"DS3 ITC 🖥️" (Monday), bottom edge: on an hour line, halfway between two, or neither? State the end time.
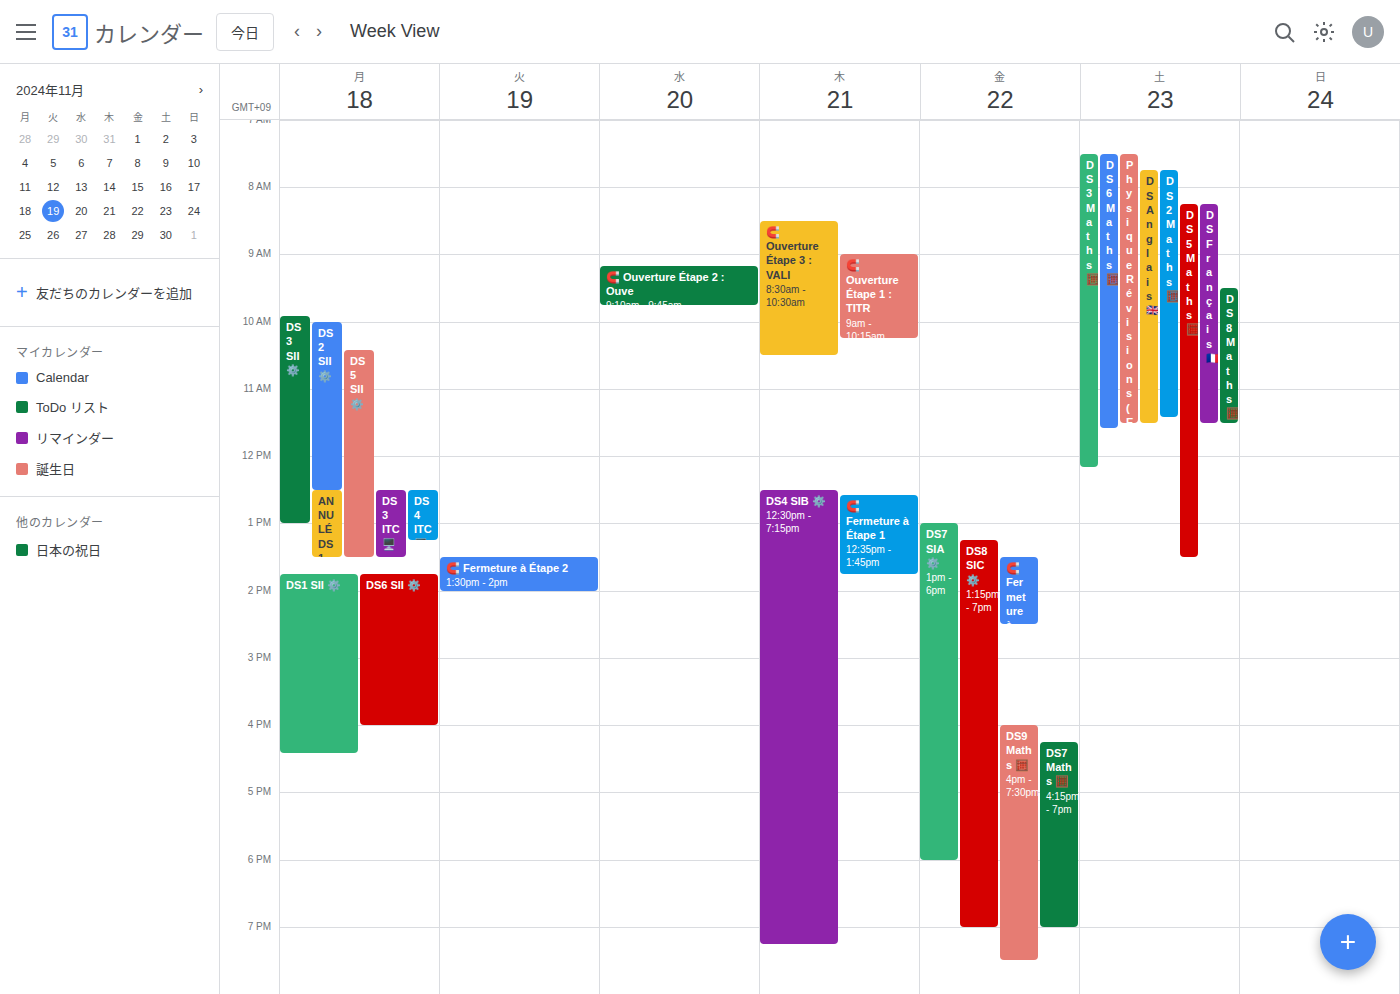
1:30 PM -- halfway between the 1 PM and 2 PM lines.